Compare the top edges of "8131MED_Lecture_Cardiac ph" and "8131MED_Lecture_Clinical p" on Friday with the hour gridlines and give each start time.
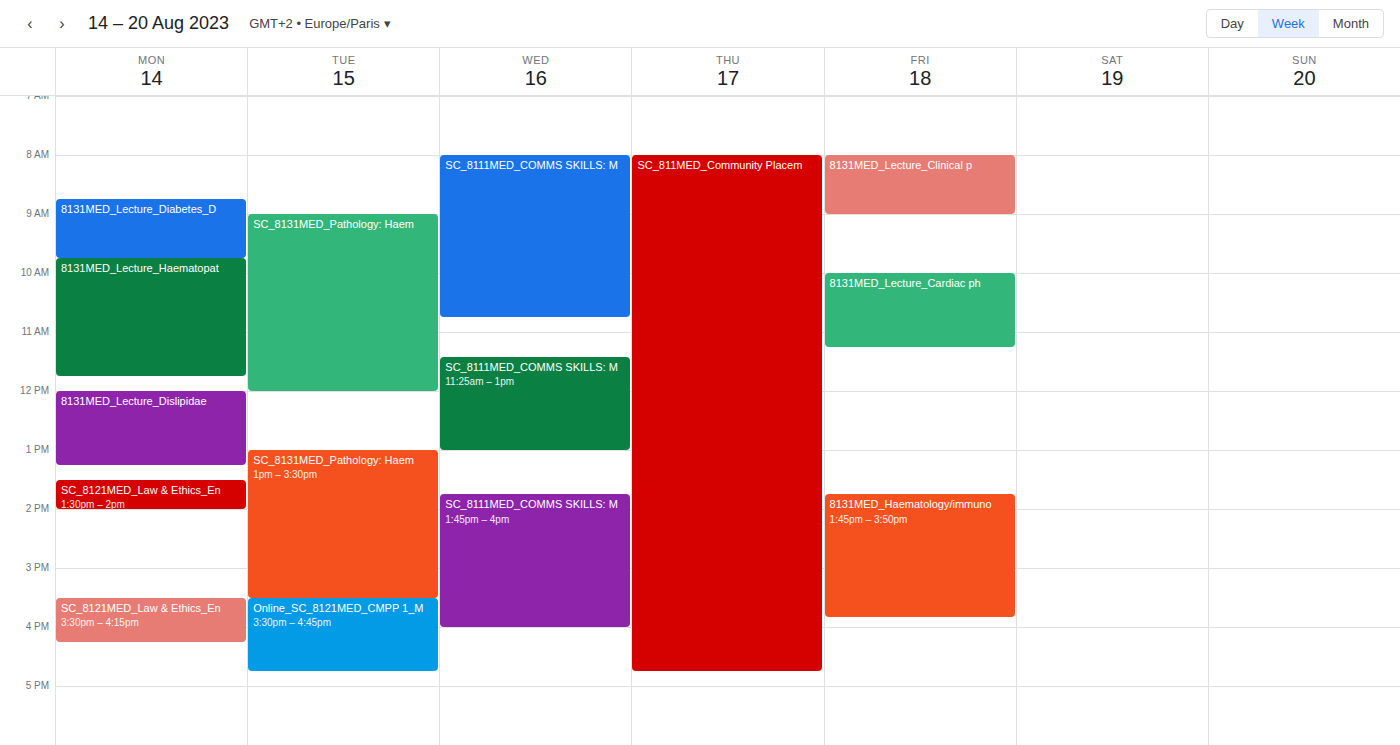
"8131MED_Lecture_Cardiac ph": 10:00 AM, exactly on the 10 AM line. "8131MED_Lecture_Clinical p": 8:00 AM, exactly on the 8 AM line.